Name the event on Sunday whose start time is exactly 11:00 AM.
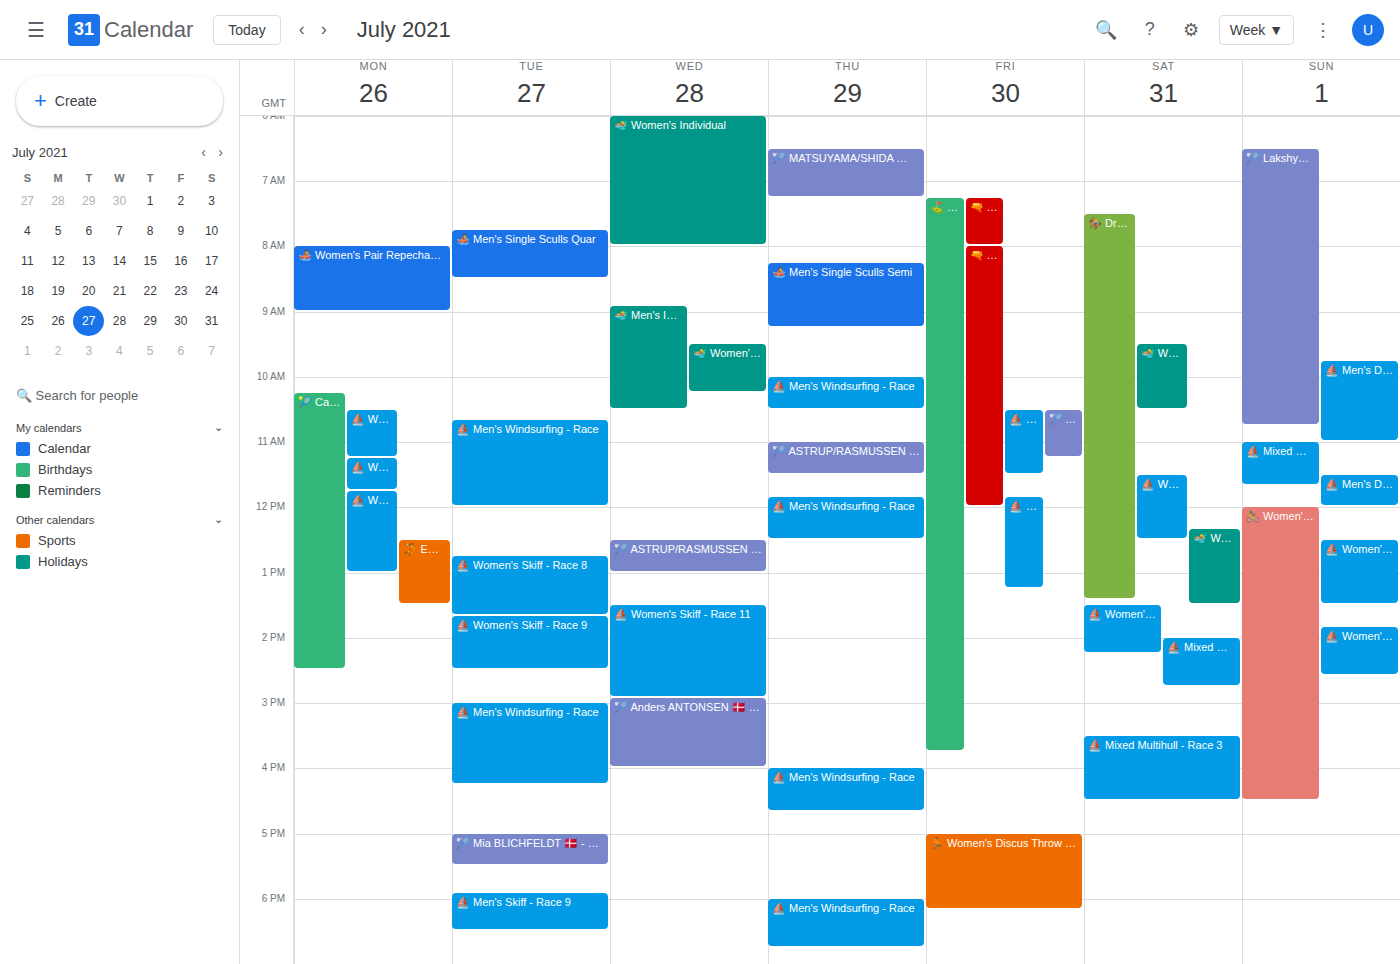
"⛵ Mixed Multihull - Race 5"